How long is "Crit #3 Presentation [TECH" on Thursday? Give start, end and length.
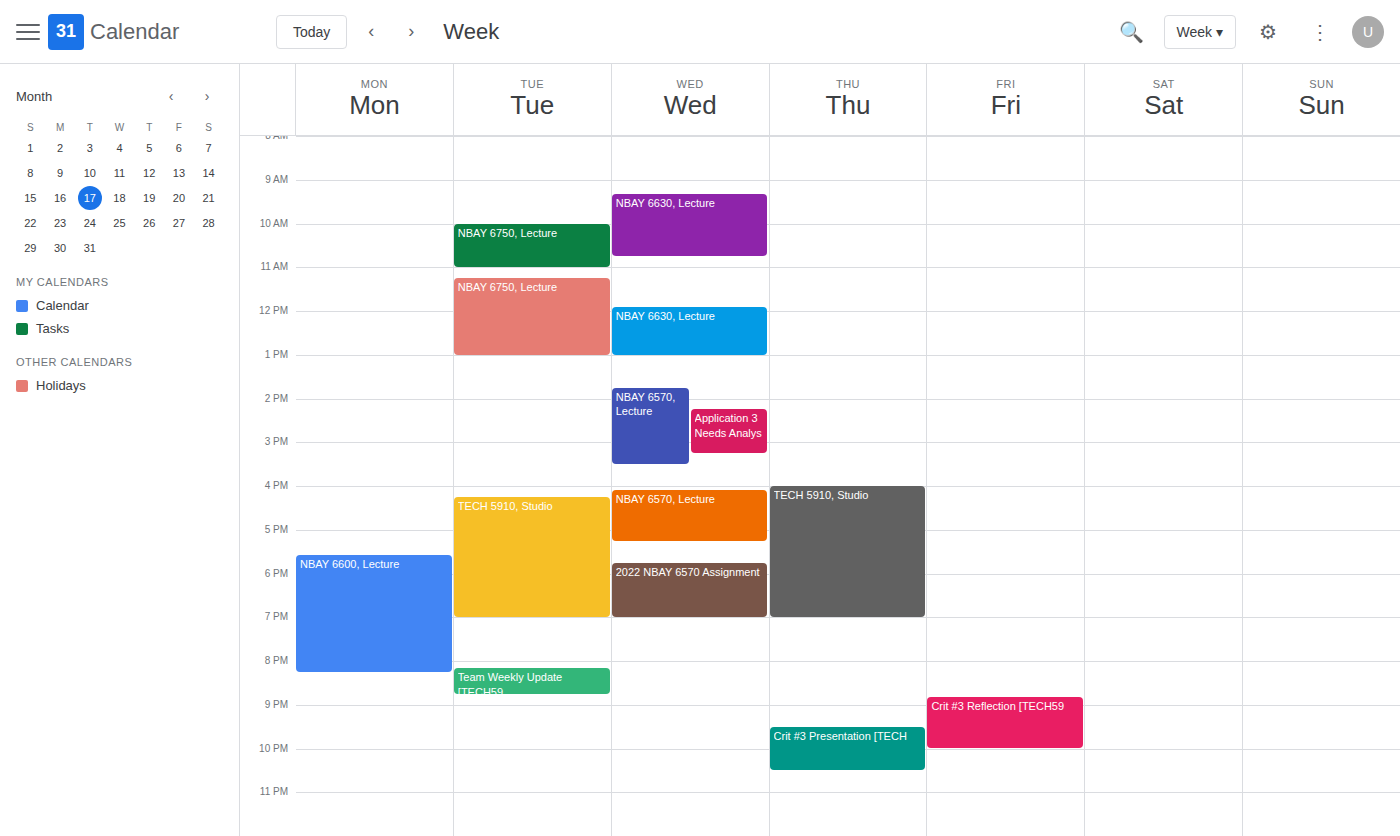
9:30 PM to 10:30 PM, 1 hour